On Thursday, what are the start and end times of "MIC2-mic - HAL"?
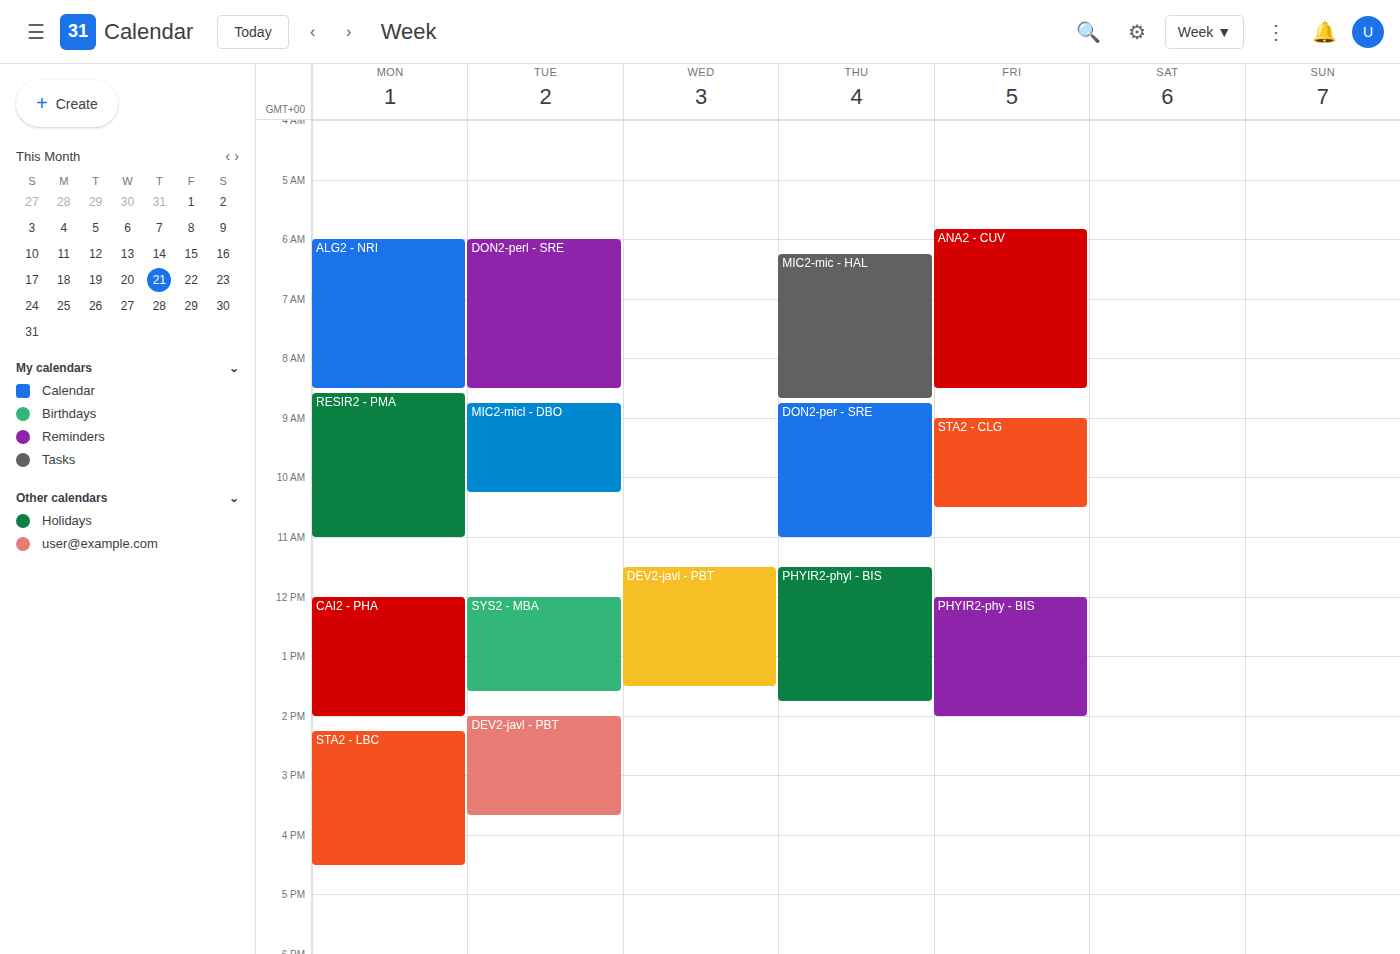
6:15 AM to 8:40 AM